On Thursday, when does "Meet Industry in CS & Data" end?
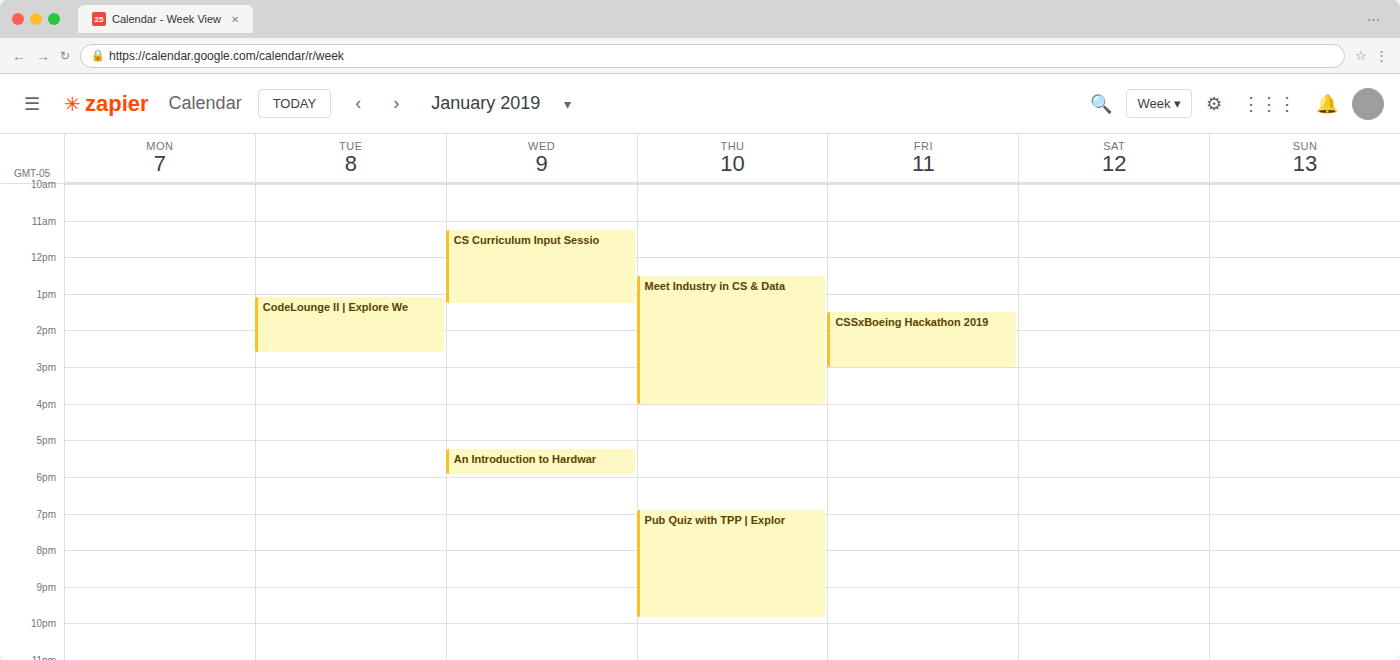
16:00